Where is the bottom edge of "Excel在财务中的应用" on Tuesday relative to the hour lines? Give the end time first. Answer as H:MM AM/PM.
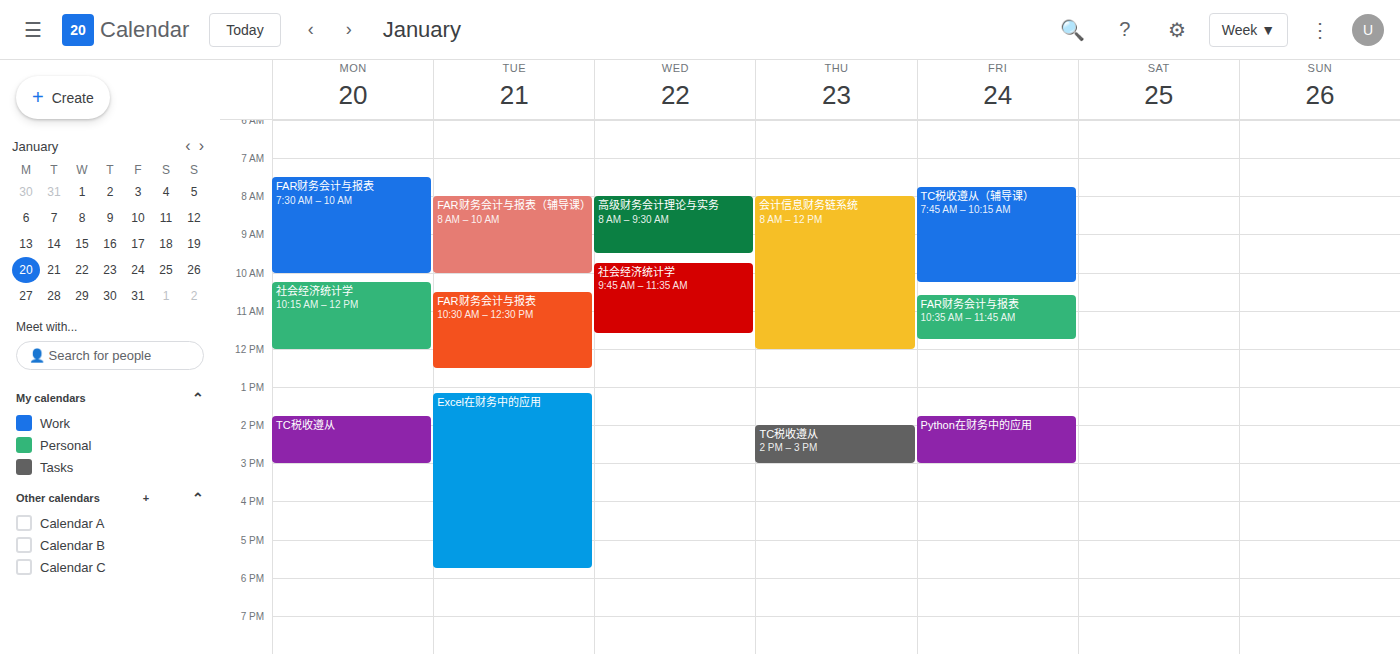
5:45 PM -- neither: three quarters of the way from the 5 PM line to the 6 PM line.